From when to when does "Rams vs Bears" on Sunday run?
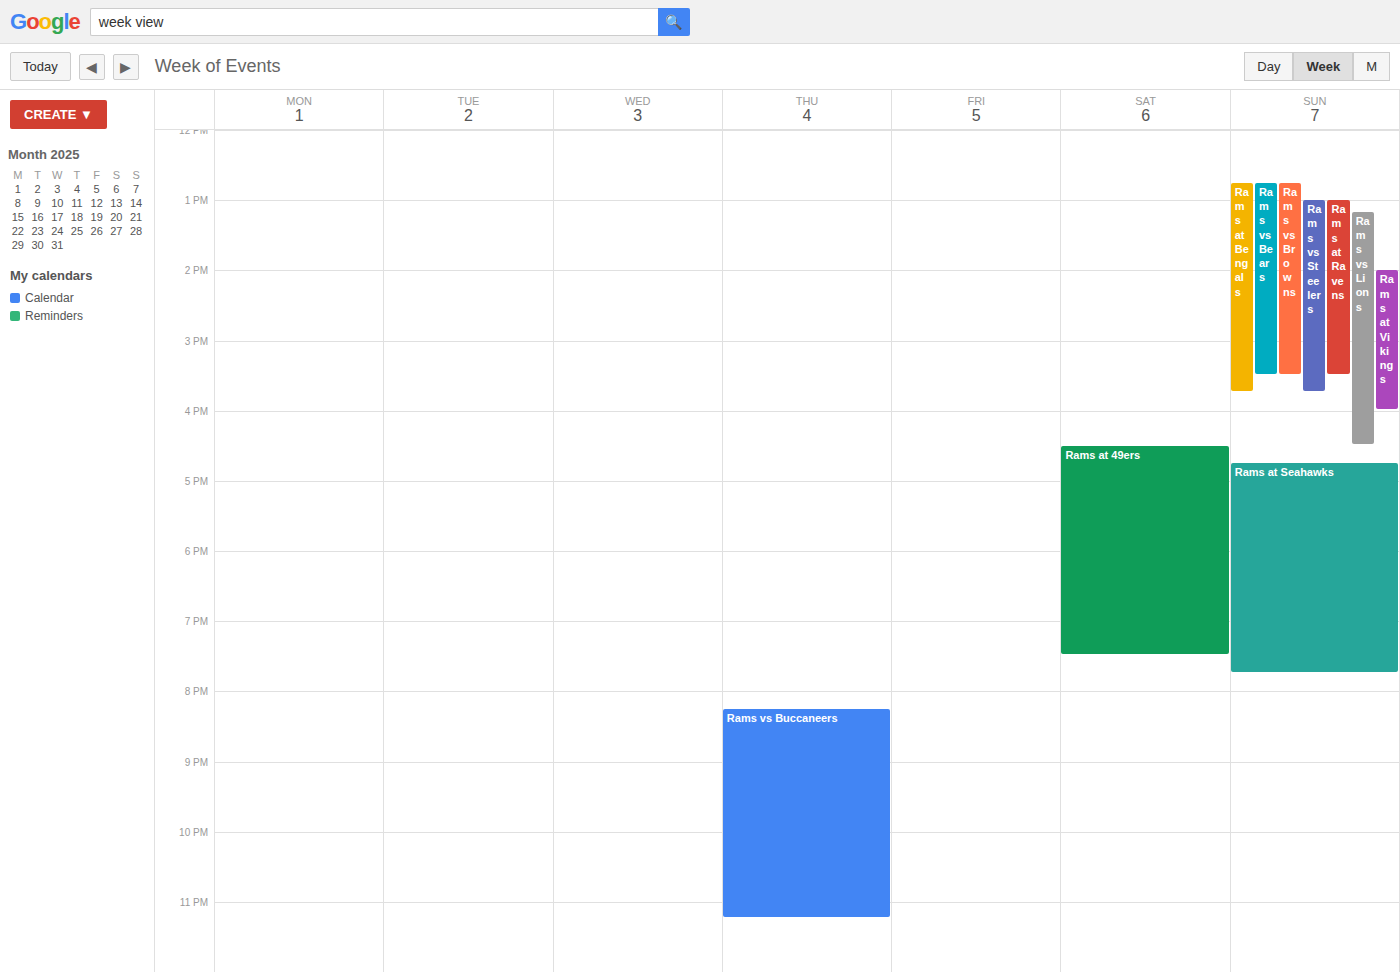
12:45 PM to 3:30 PM